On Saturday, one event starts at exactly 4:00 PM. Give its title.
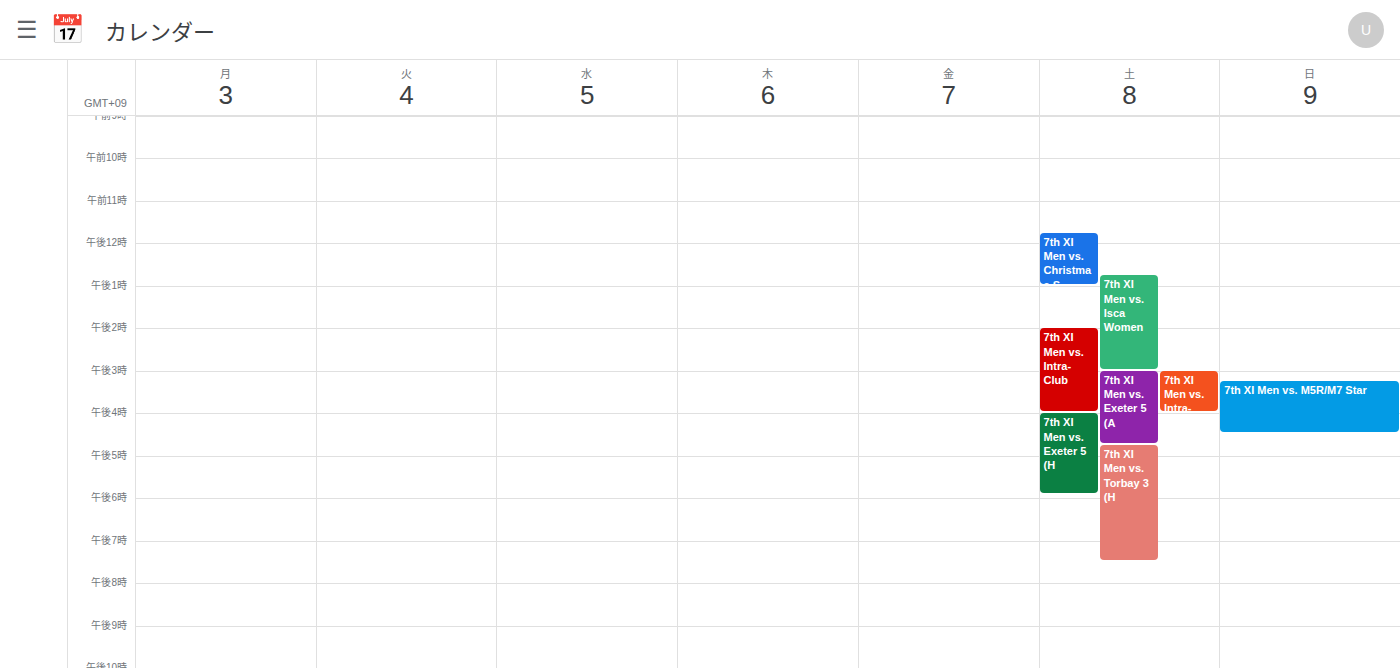
"7th XI Men vs. Exeter 5 (H"